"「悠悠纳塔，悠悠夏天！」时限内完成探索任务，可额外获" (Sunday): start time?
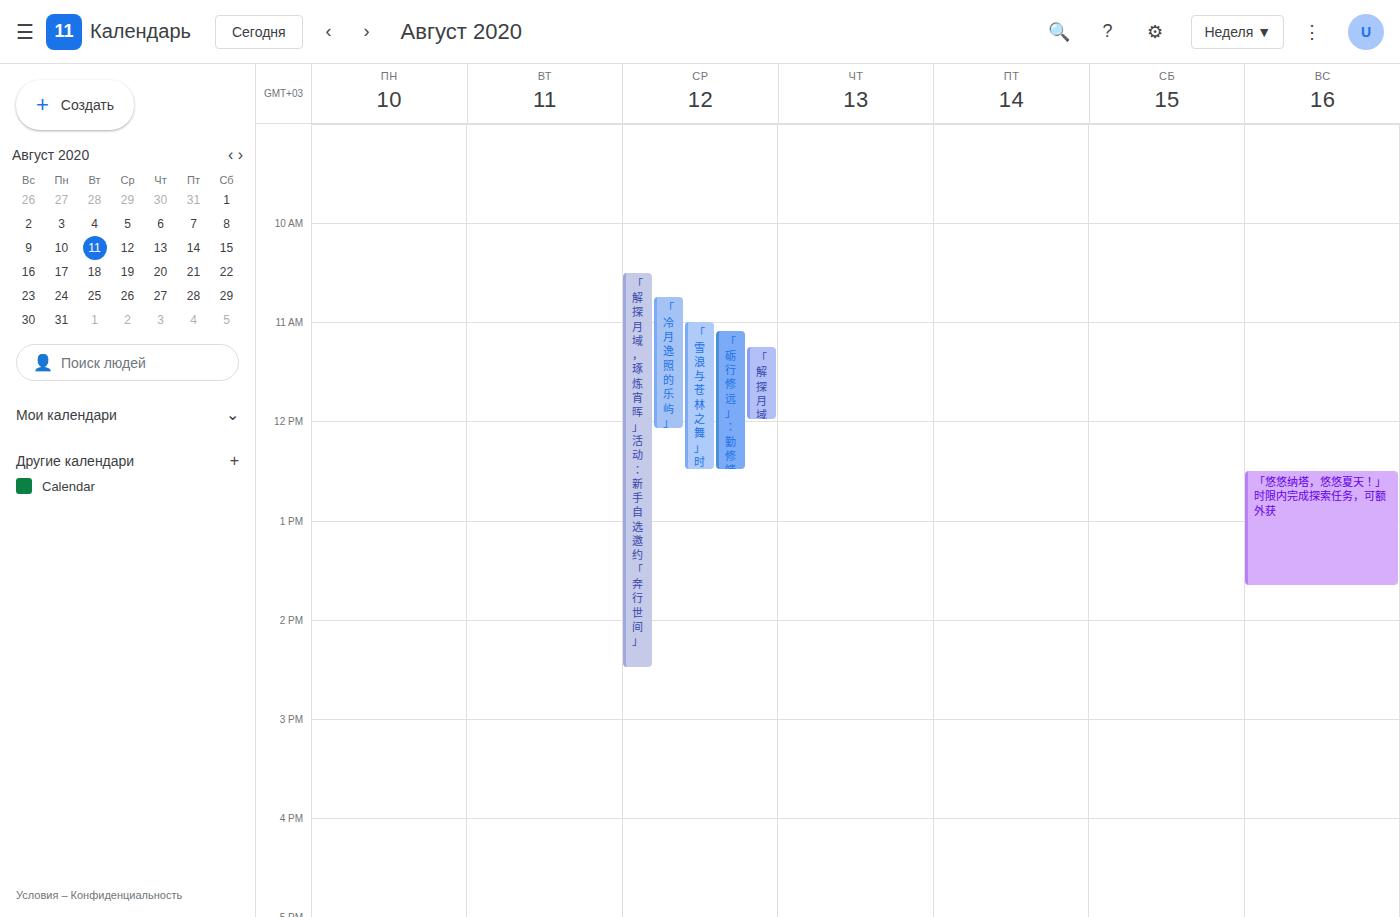
12:30 PM